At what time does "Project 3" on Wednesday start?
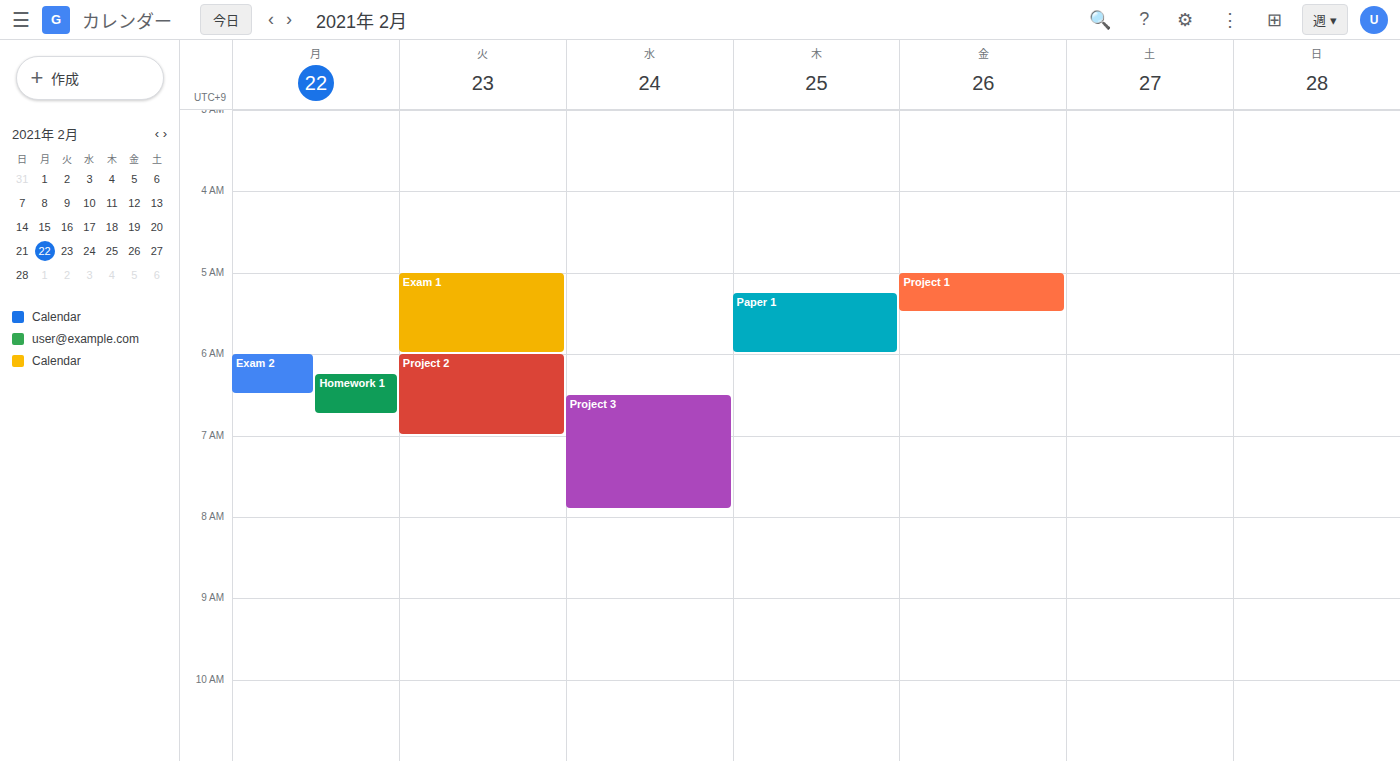
06:30